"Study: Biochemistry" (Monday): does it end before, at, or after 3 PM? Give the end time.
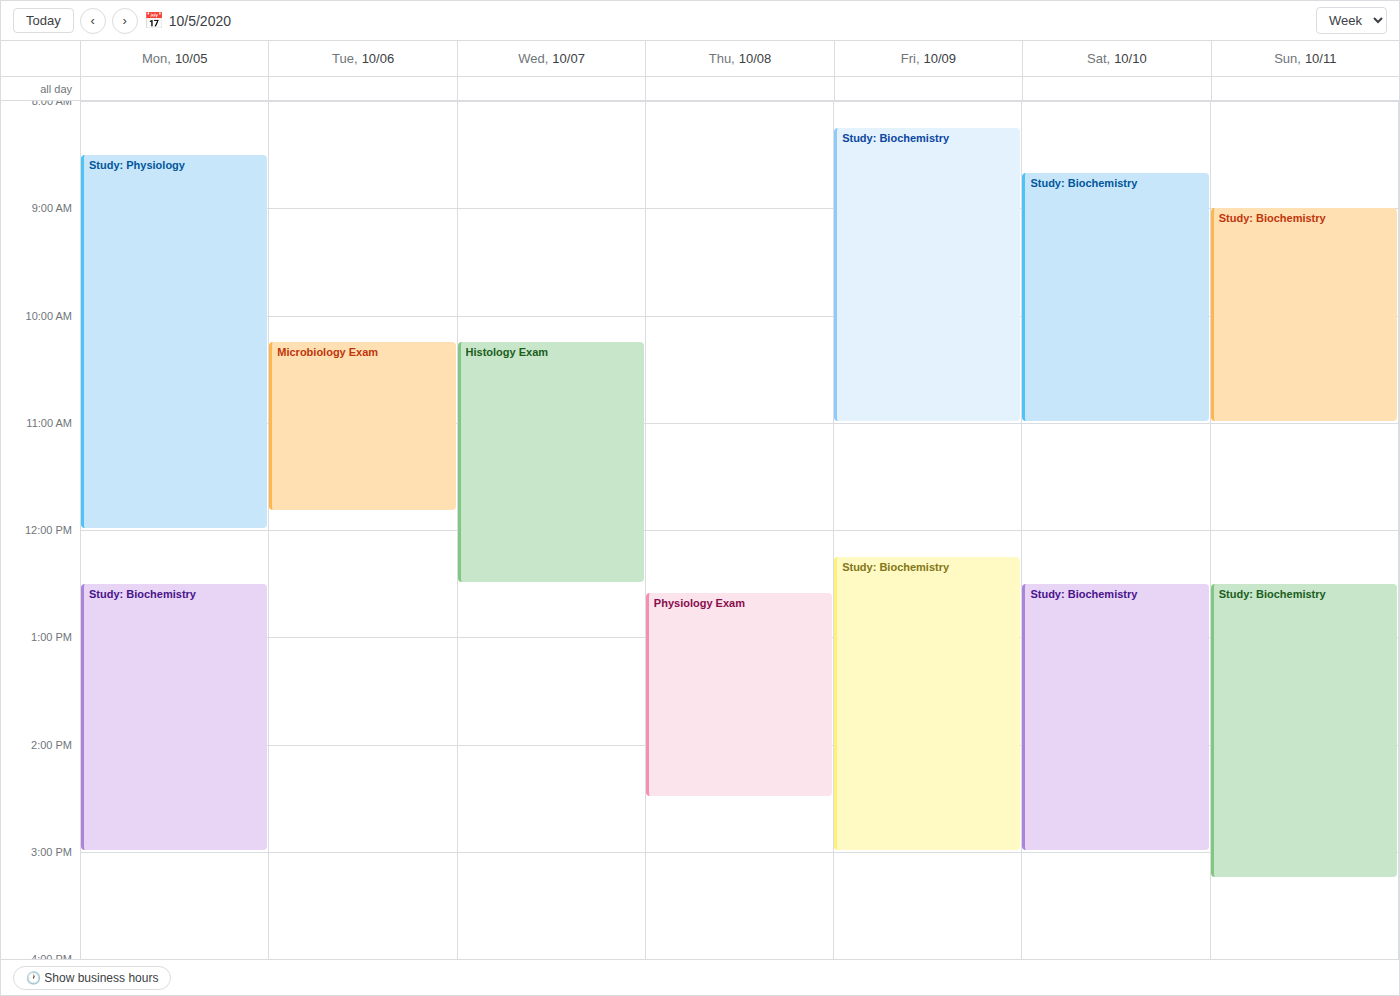
3:00 PM -- exactly at 3 PM, on the 3 PM line.